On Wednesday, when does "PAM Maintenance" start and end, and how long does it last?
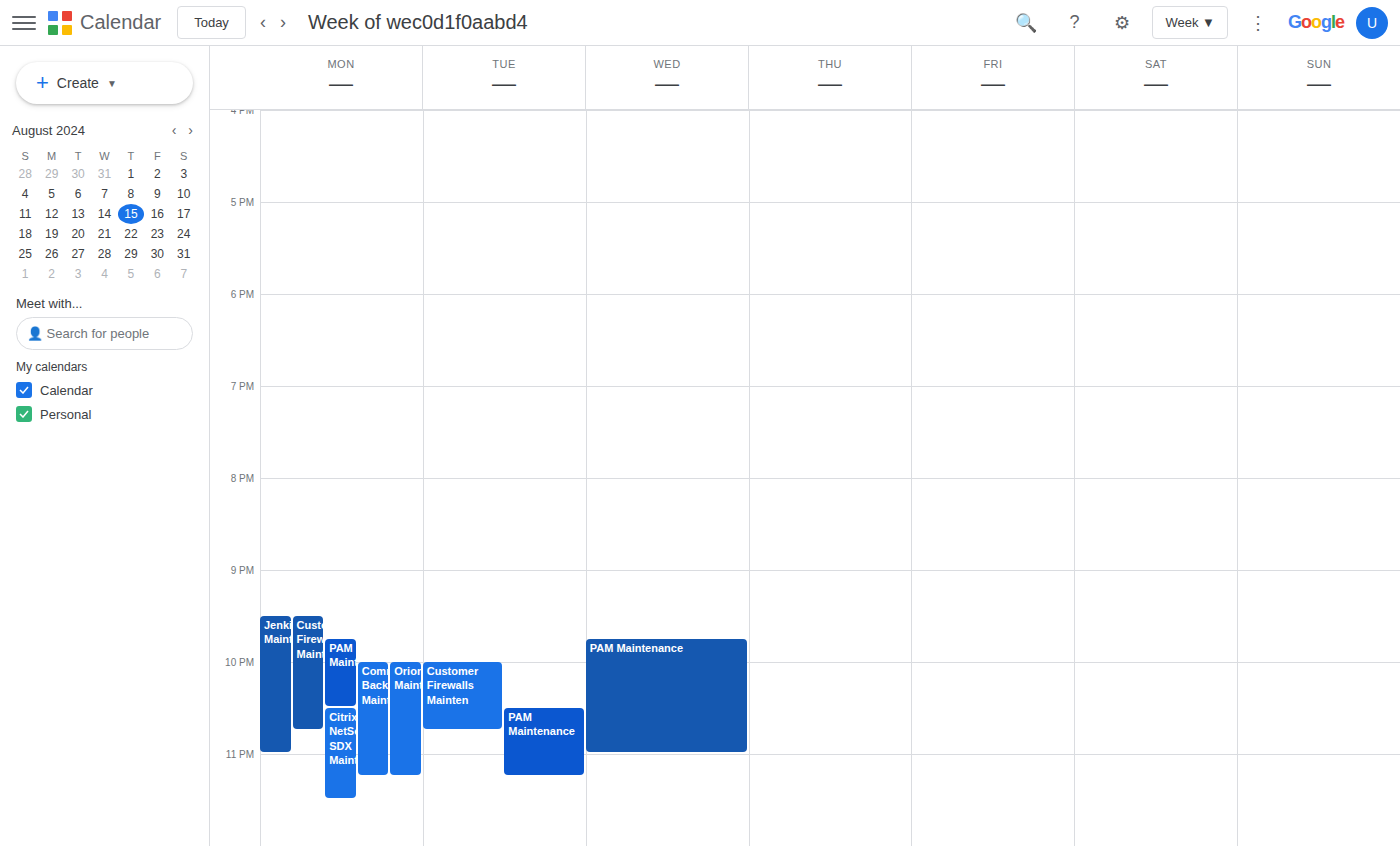
9:45 PM to 11:00 PM, 1 hour 15 minutes